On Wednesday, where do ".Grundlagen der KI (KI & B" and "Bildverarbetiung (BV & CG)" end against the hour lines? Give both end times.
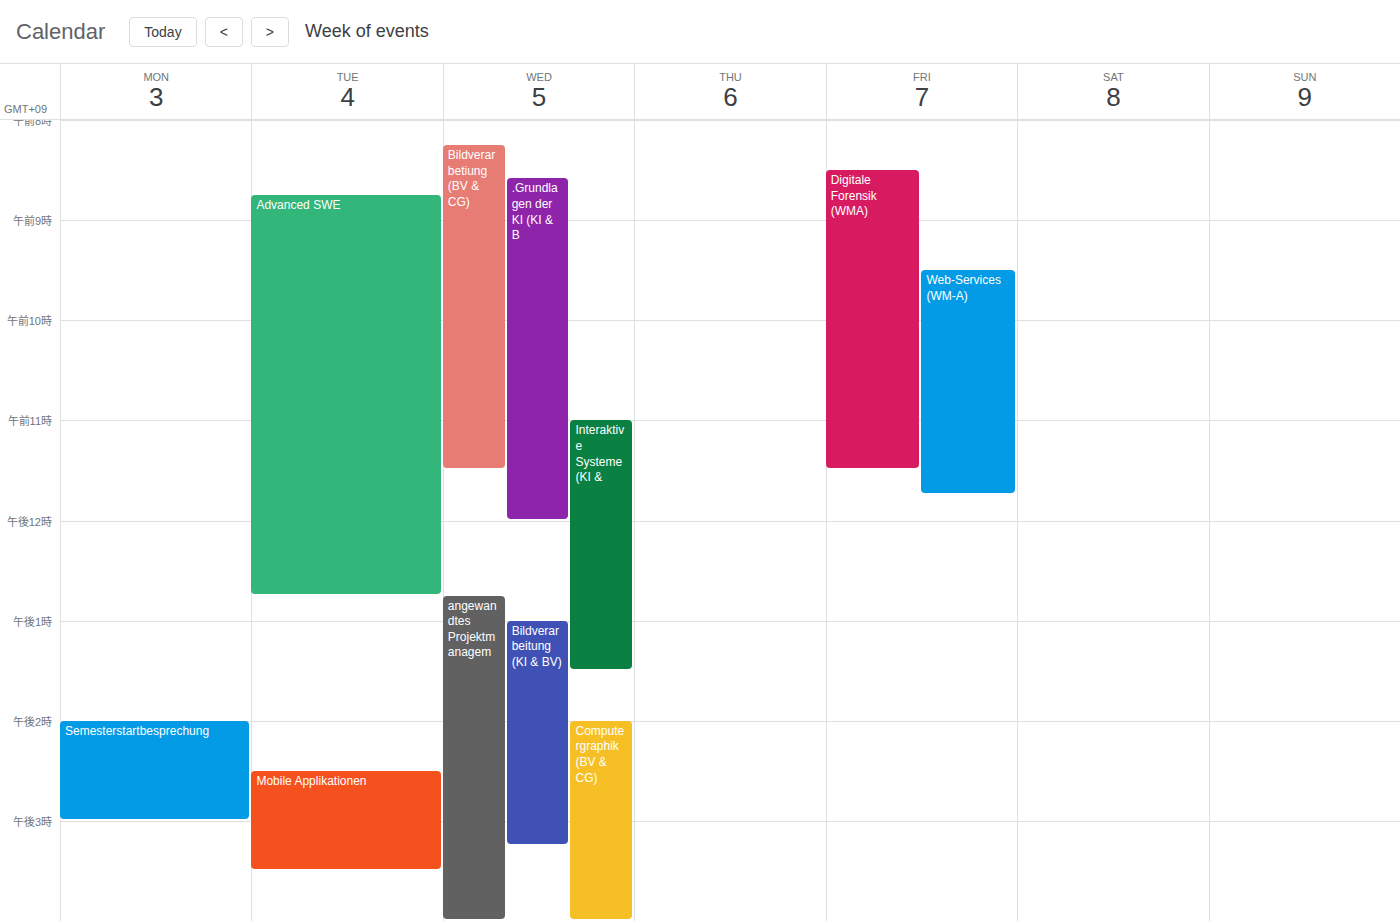
".Grundlagen der KI (KI & B": 12:00 PM, exactly on the 12 PM line. "Bildverarbetiung (BV & CG)": 11:30 AM, halfway between the 11 AM and 12 PM lines.